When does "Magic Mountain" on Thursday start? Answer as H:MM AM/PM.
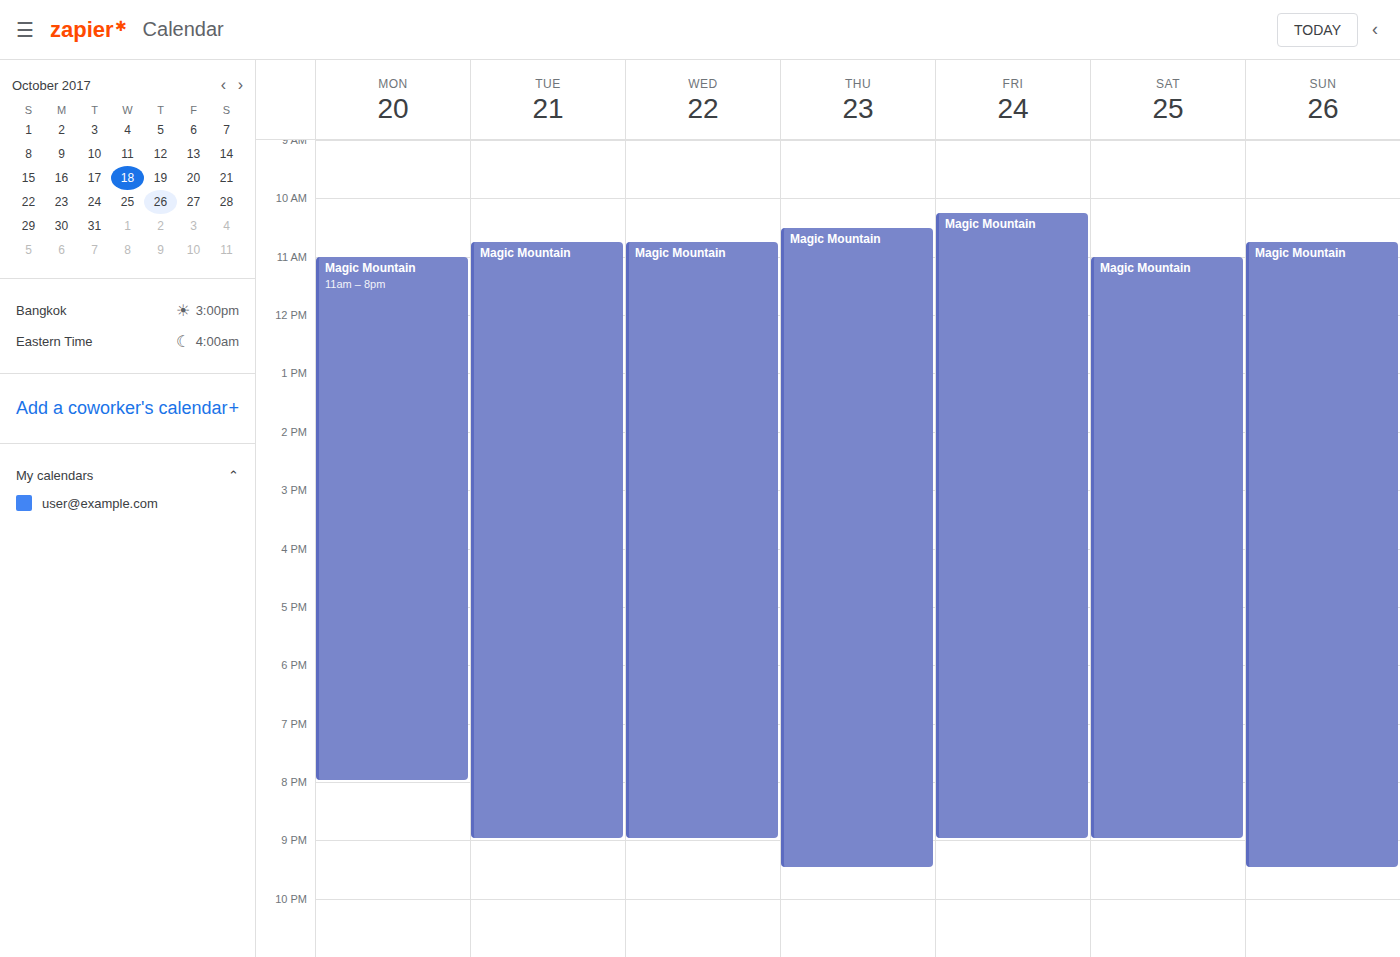
10:30 AM